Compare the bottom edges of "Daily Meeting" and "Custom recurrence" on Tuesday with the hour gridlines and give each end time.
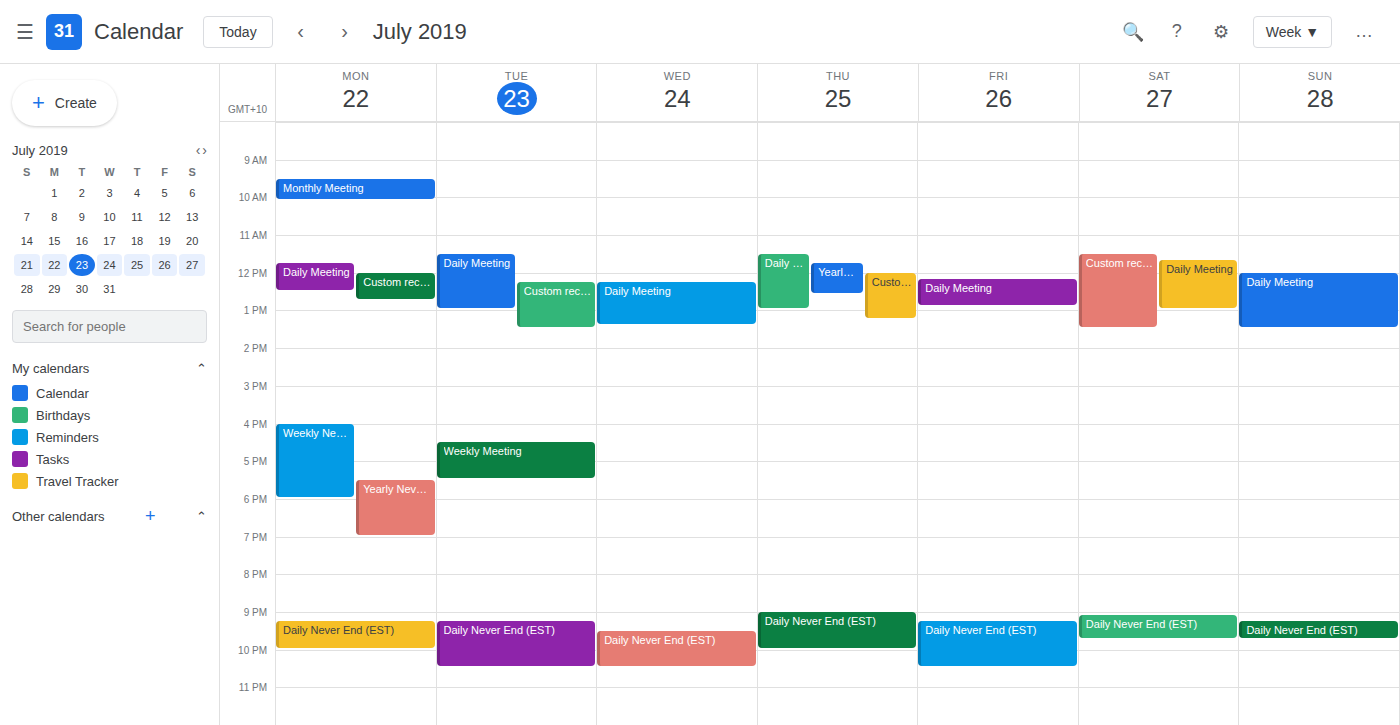
"Daily Meeting": 1:00 PM, exactly on the 1 PM line. "Custom recurrence": 1:30 PM, halfway between the 1 PM and 2 PM lines.